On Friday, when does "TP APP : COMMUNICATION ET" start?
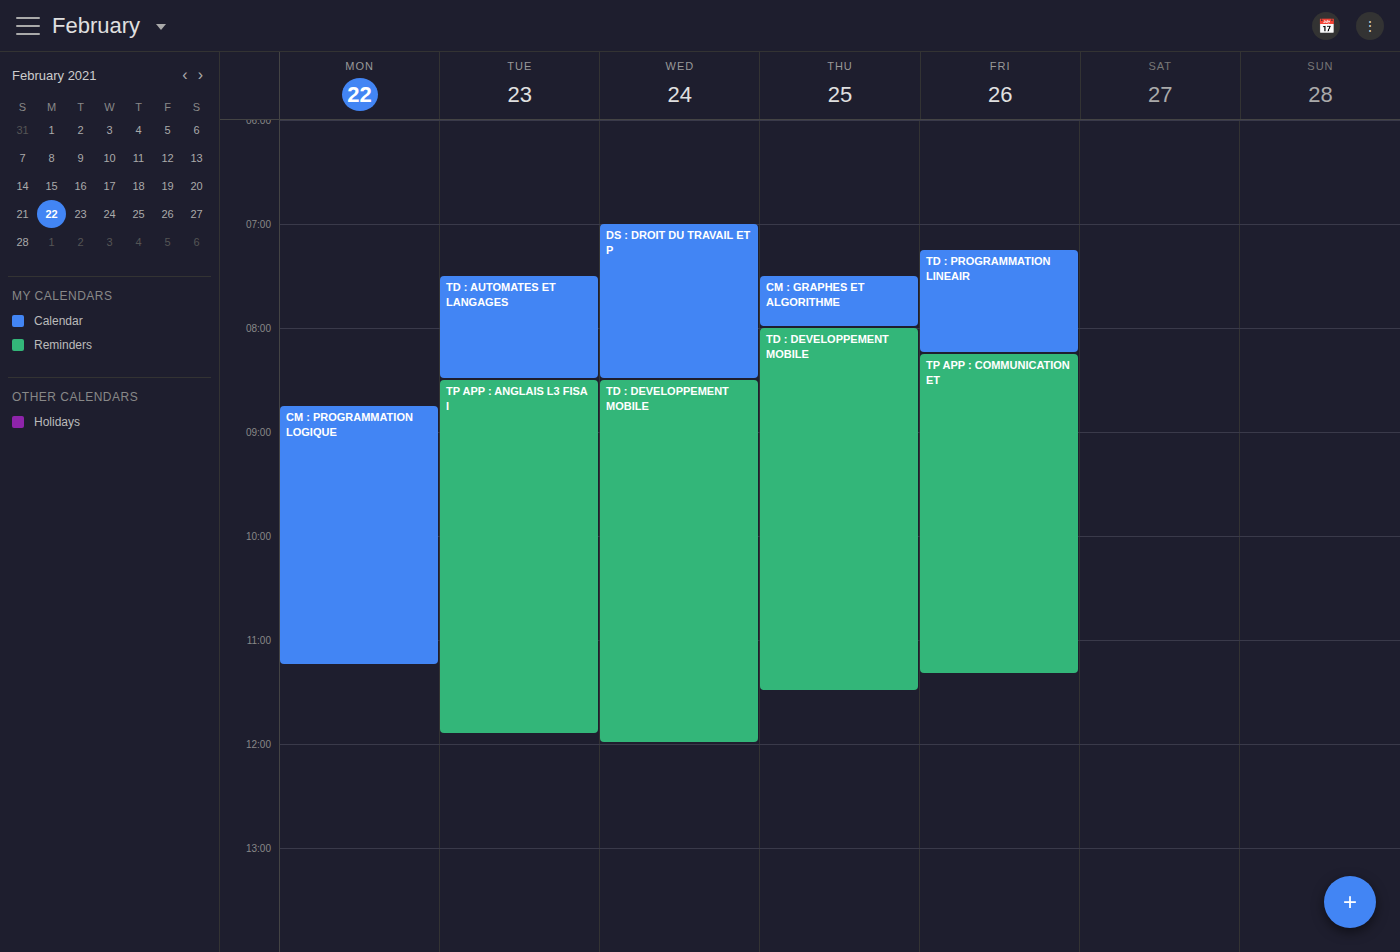
8:15 AM